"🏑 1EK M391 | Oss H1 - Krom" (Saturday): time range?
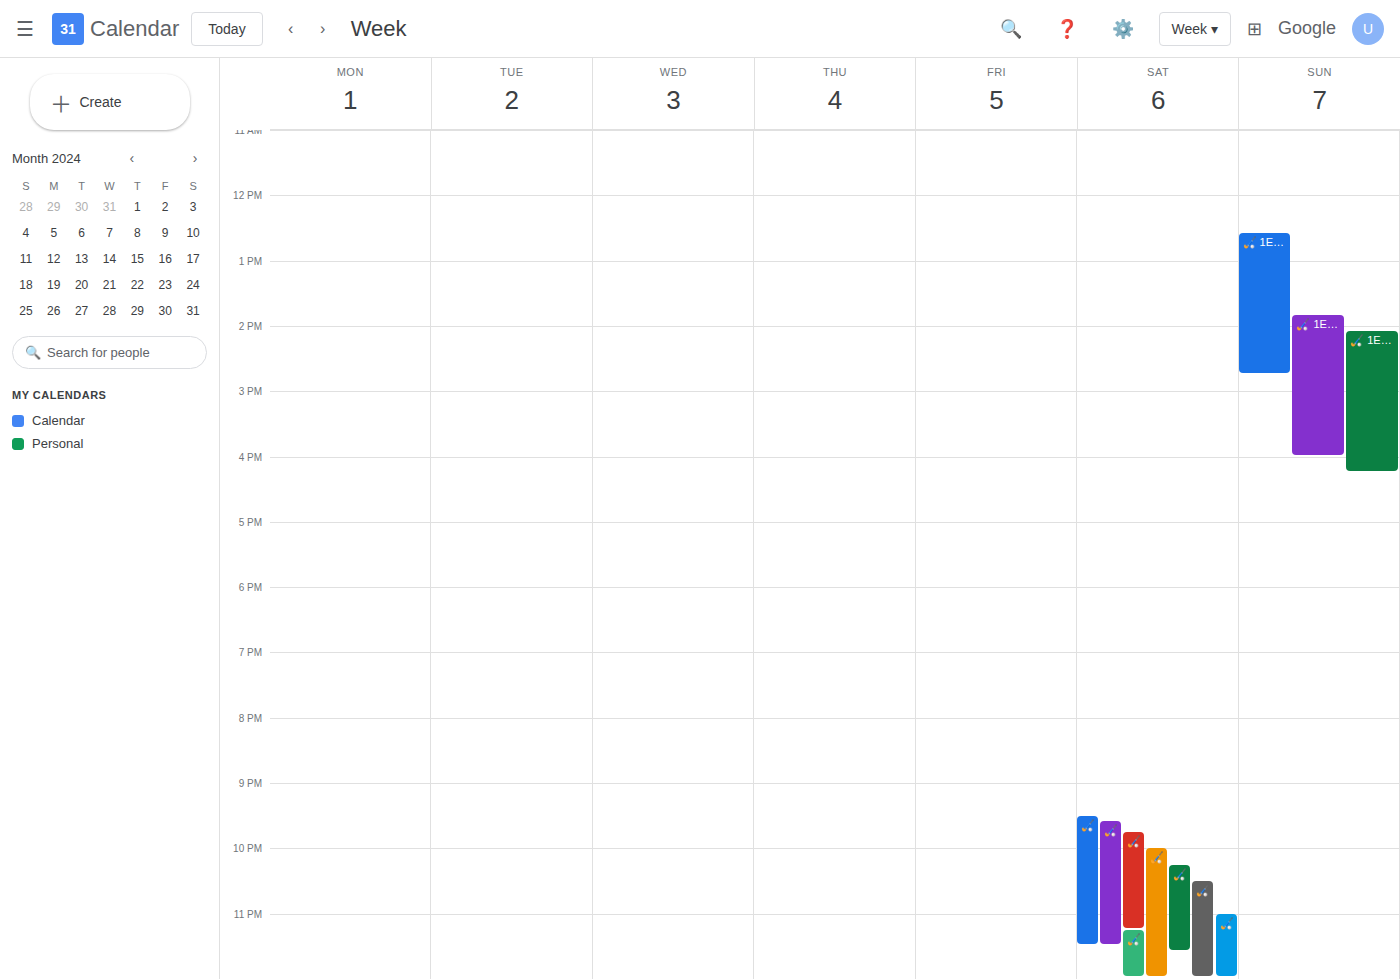
10:15 PM to 11:35 PM